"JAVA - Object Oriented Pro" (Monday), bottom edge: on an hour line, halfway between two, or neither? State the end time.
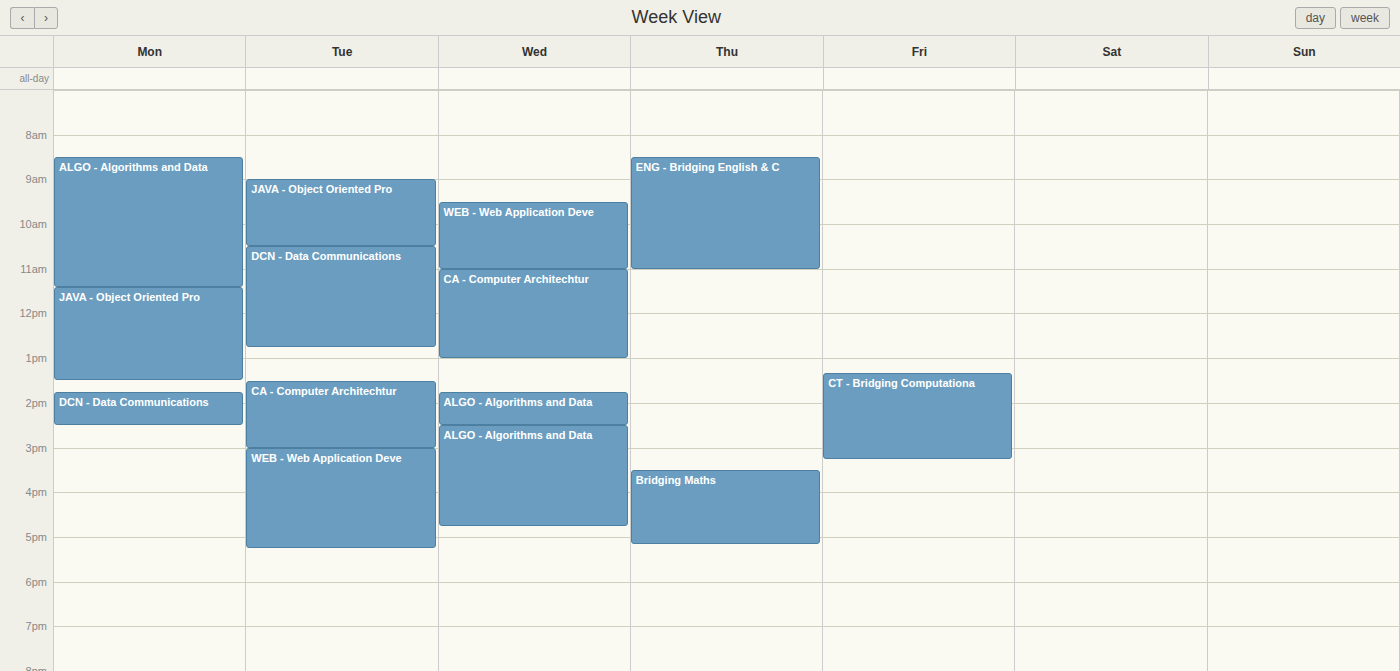
1:30 PM -- halfway between the 1 PM and 2 PM lines.